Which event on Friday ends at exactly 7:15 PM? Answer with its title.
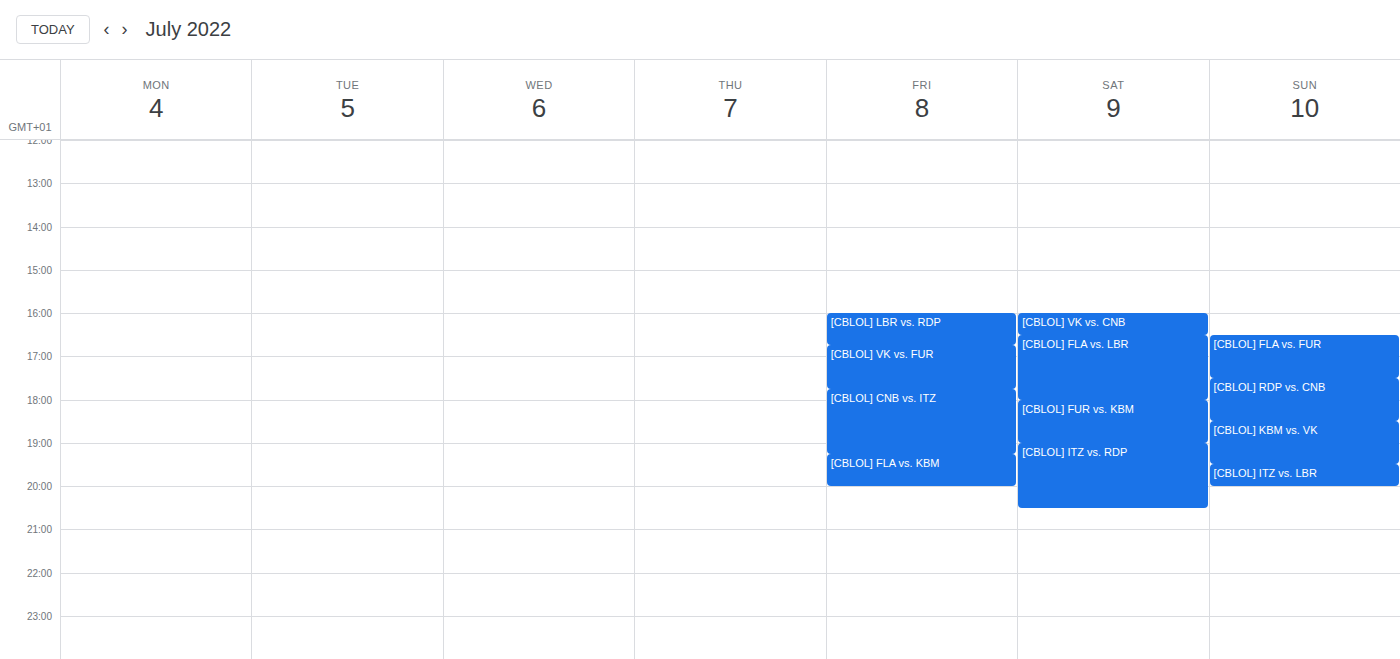
"[CBLOL] CNB vs. ITZ"